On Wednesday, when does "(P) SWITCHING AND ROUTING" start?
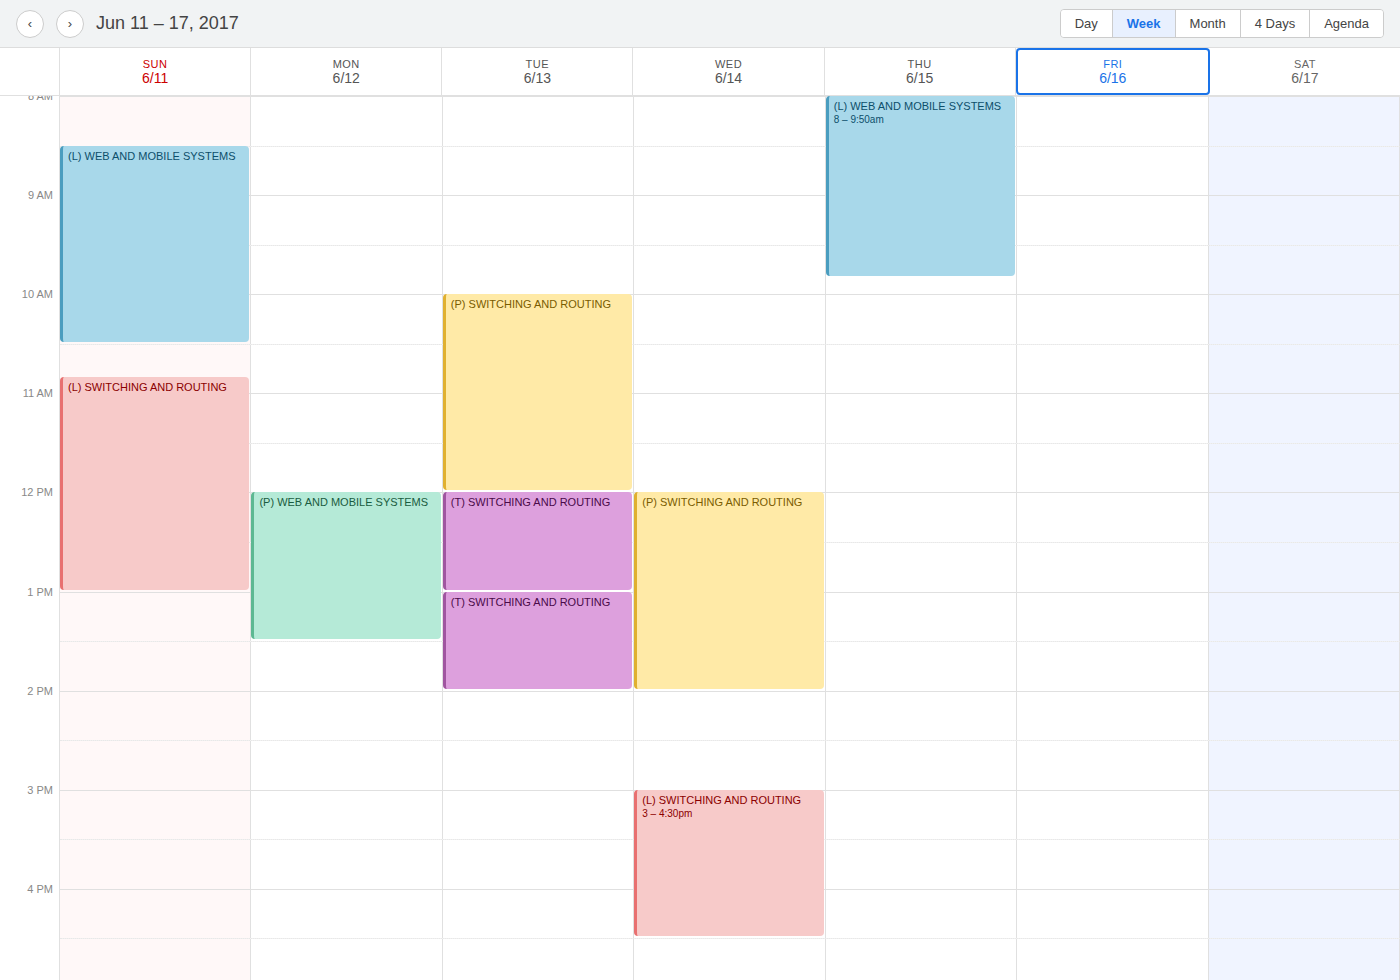
12:00 PM